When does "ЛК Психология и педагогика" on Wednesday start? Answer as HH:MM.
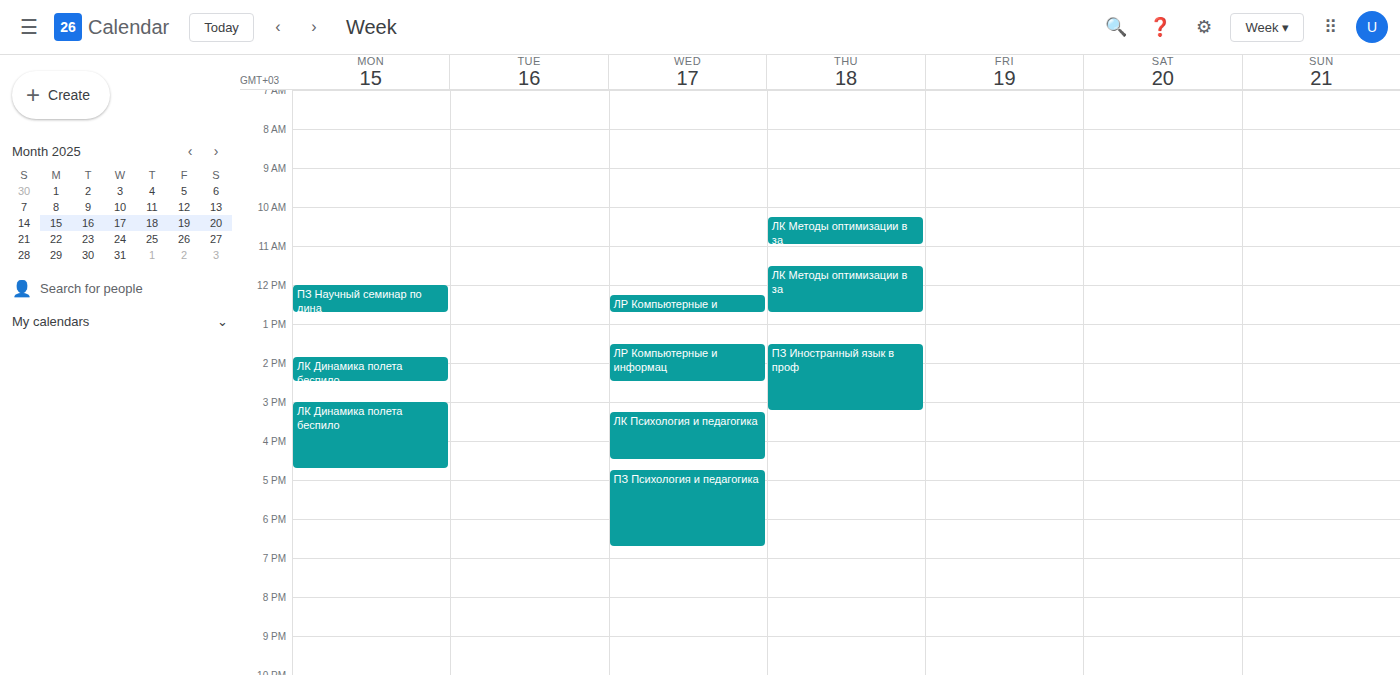
15:15